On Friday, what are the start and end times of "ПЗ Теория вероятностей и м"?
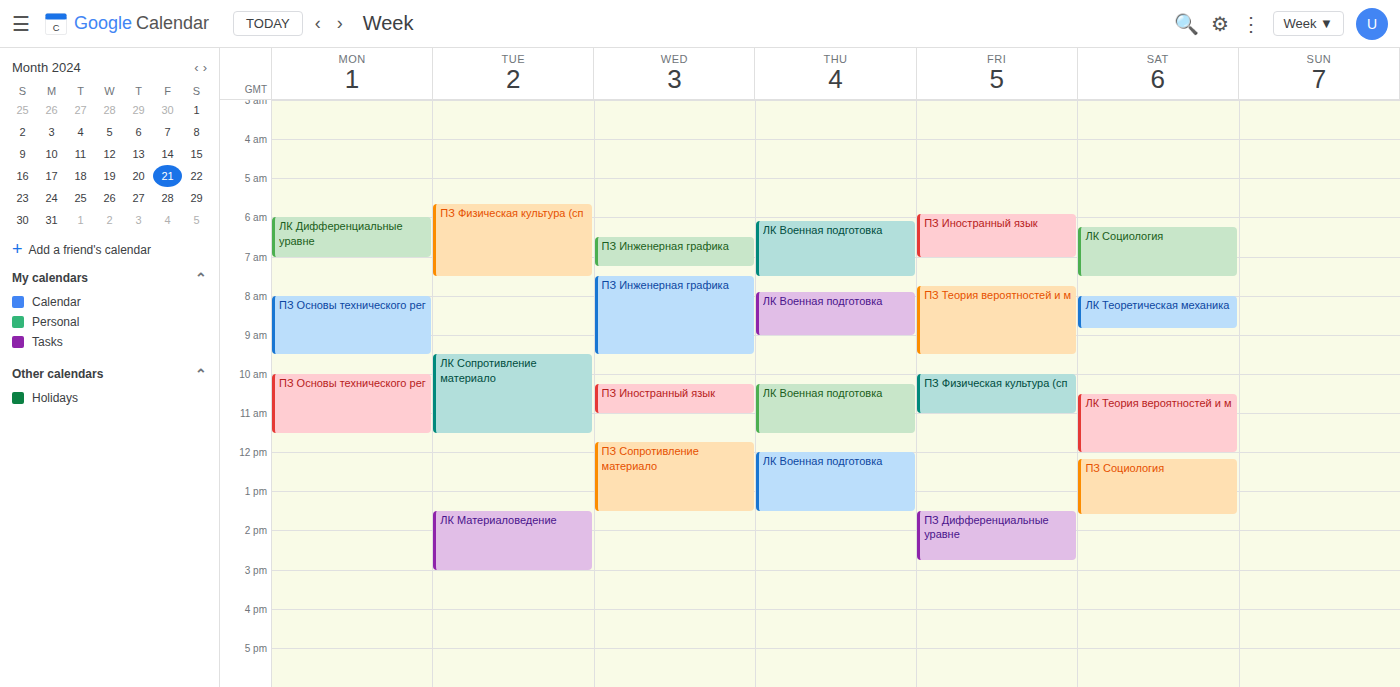
07:45 to 09:30